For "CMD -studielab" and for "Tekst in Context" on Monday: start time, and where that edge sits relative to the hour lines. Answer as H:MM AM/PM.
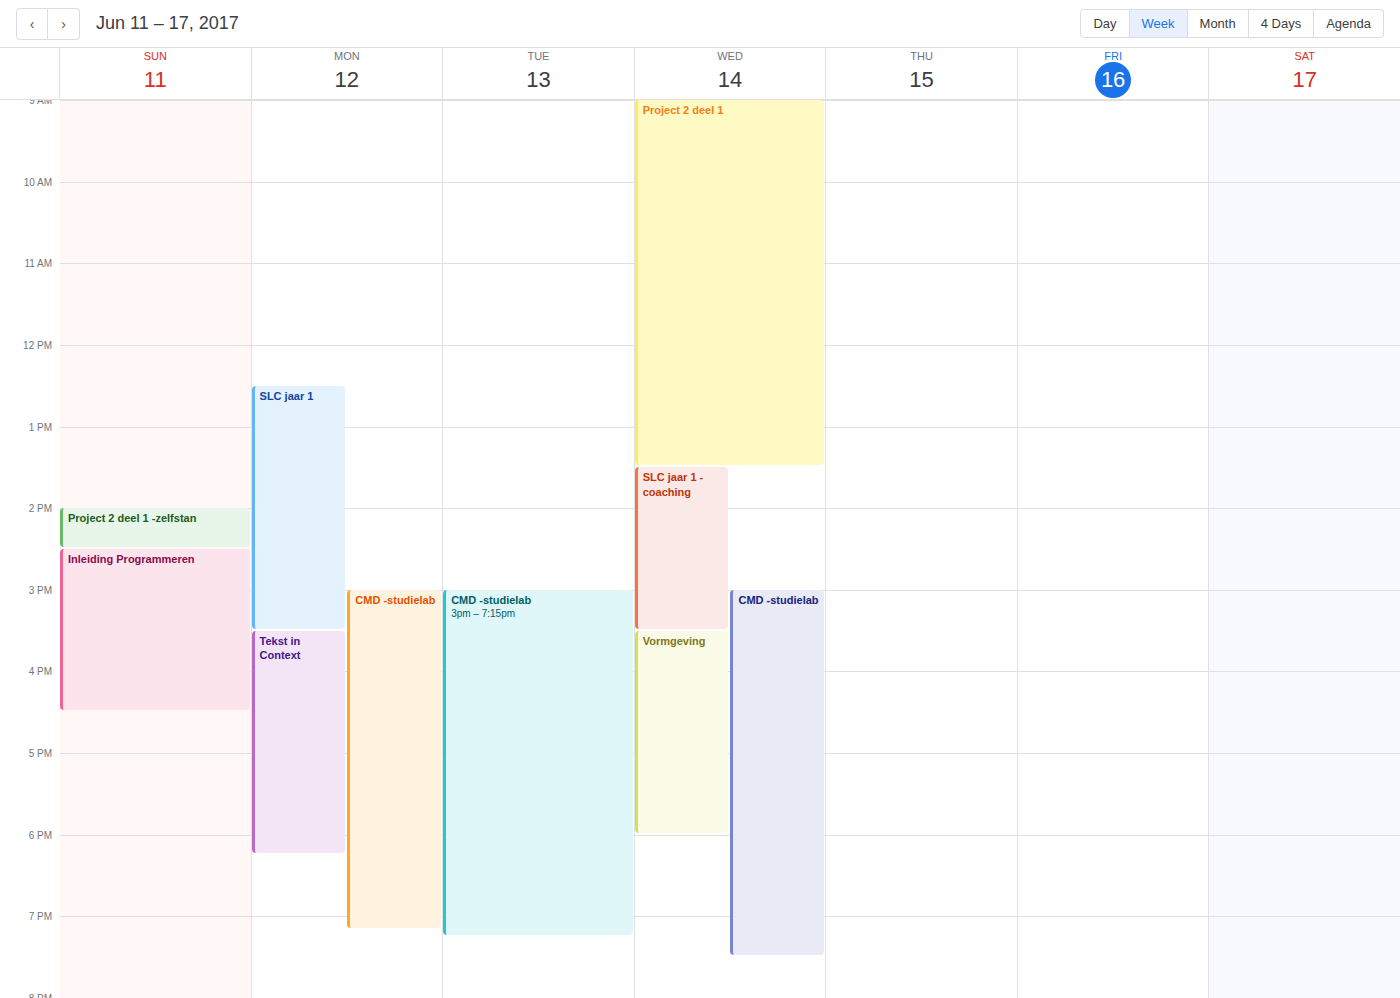
"CMD -studielab": 3:00 PM, exactly on the 3 PM line. "Tekst in Context": 3:30 PM, halfway between the 3 PM and 4 PM lines.